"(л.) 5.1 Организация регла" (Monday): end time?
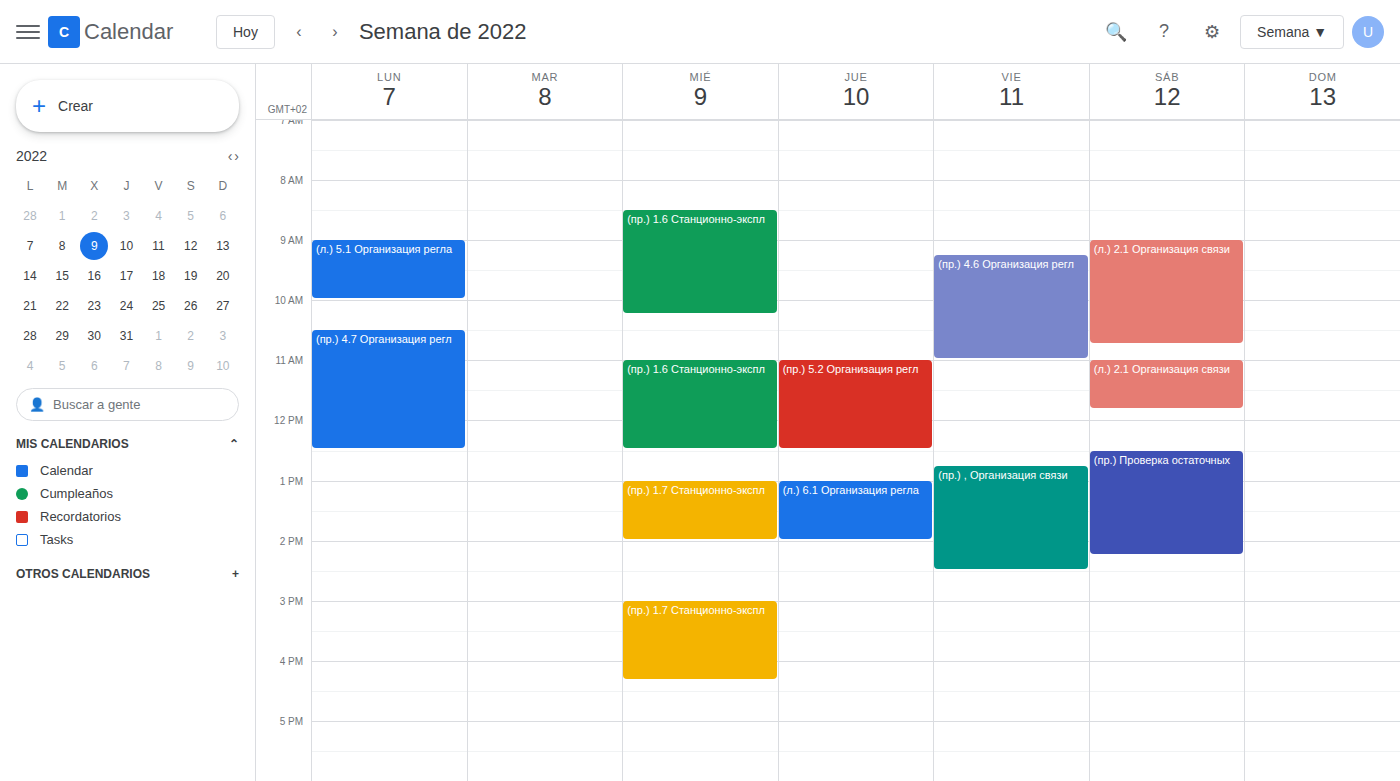
10:00 AM